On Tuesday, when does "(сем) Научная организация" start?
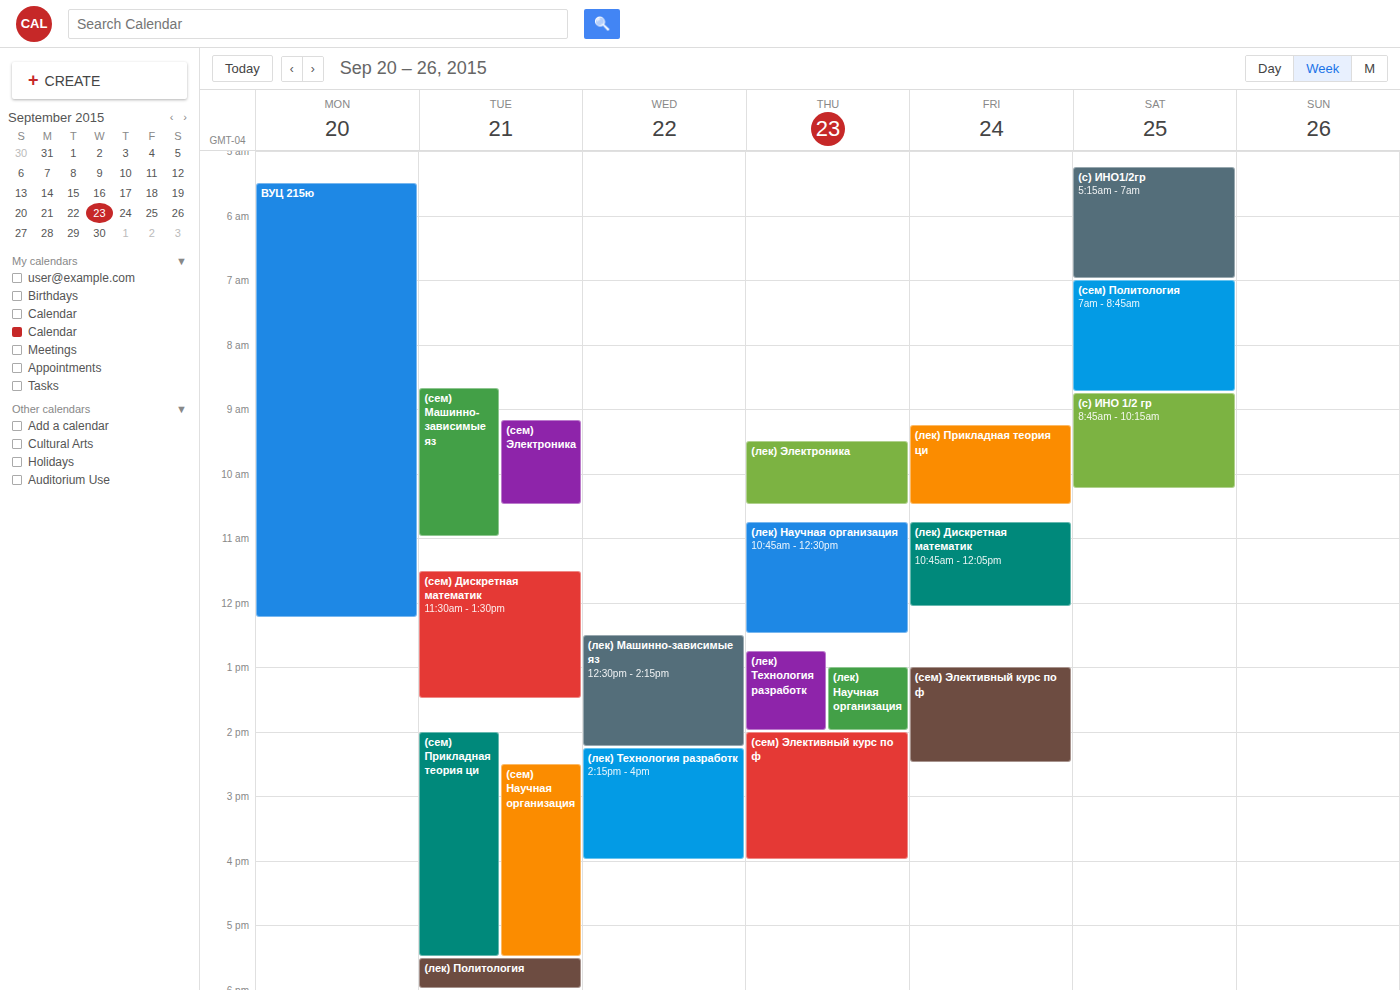
2:30 PM